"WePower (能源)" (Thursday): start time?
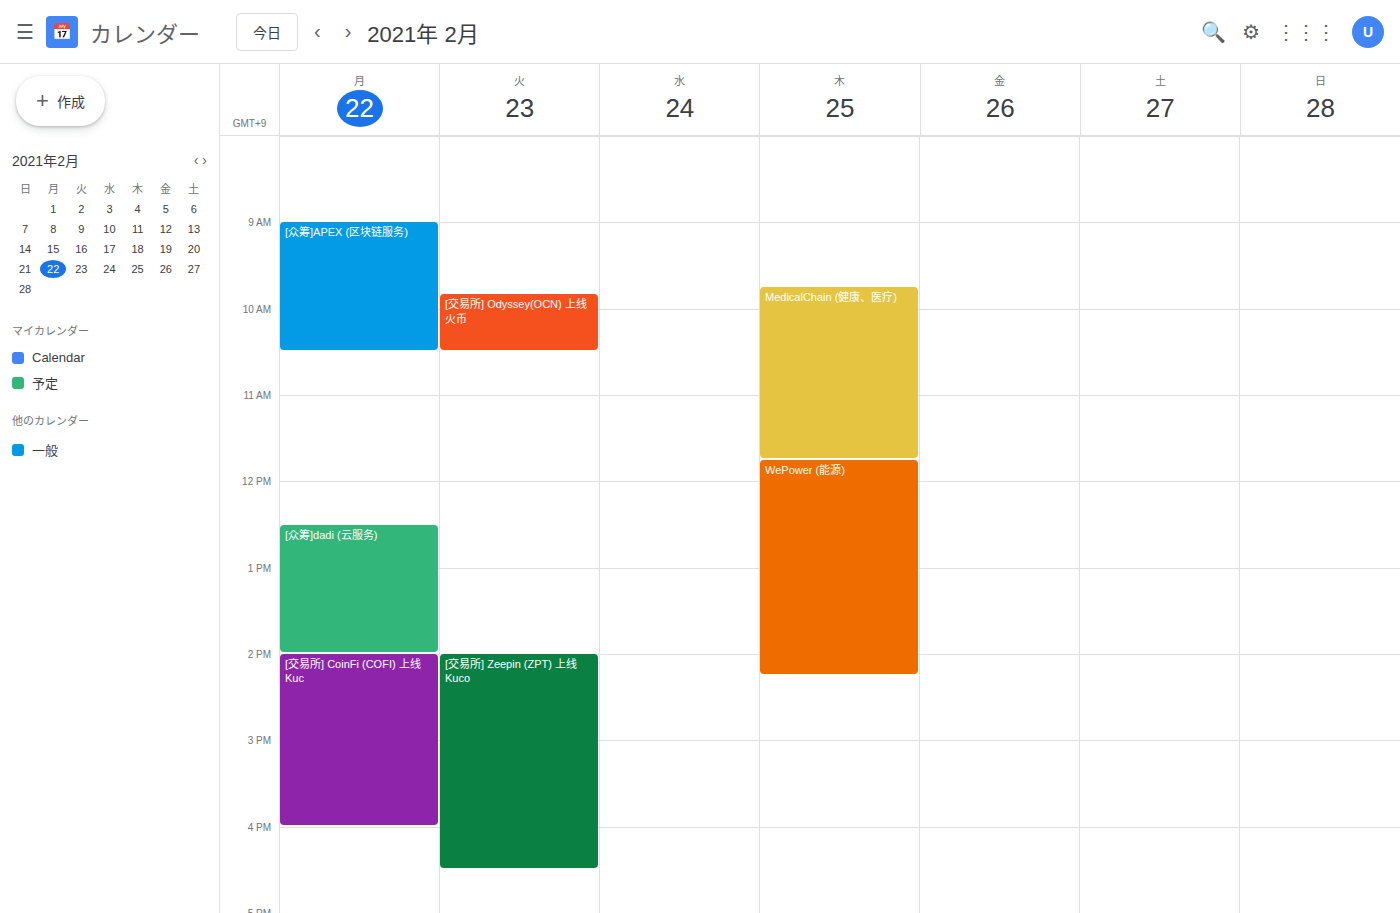
11:45 AM